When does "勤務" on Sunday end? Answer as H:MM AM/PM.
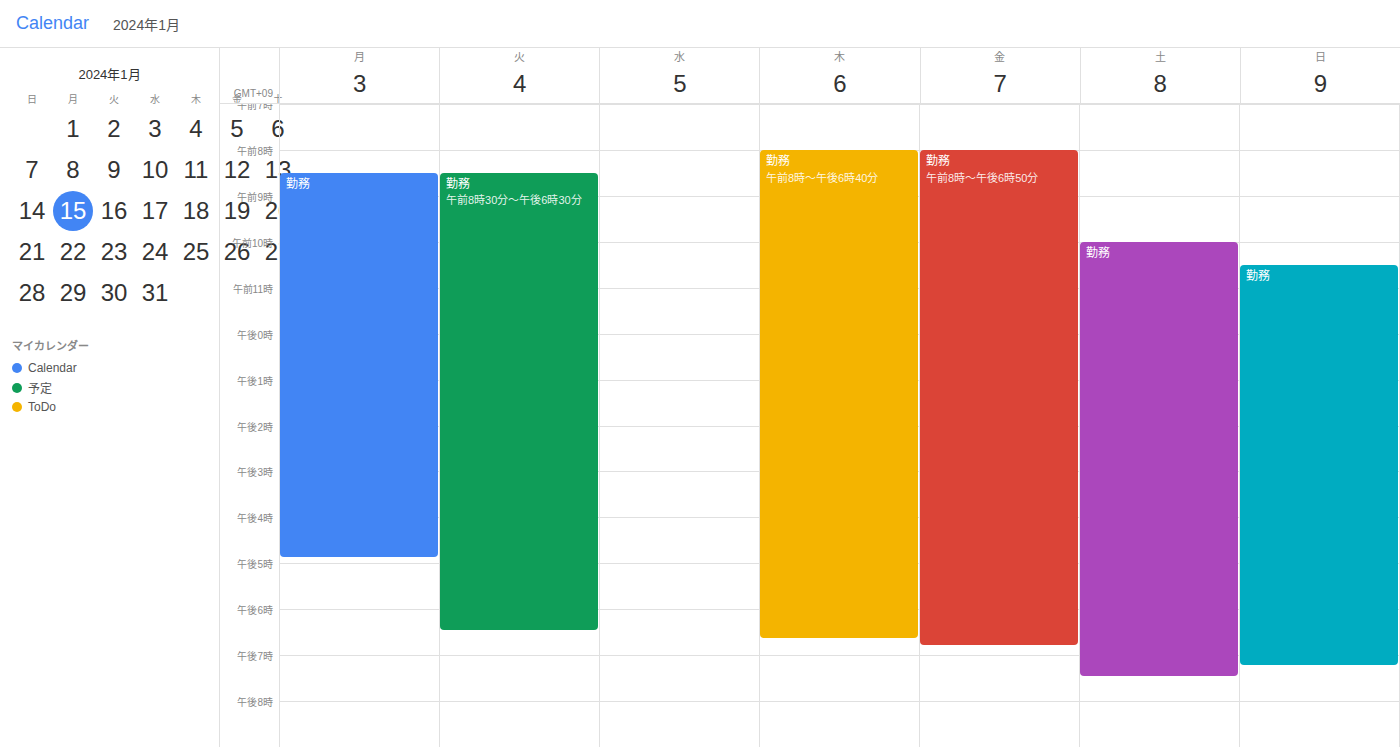
7:15 PM